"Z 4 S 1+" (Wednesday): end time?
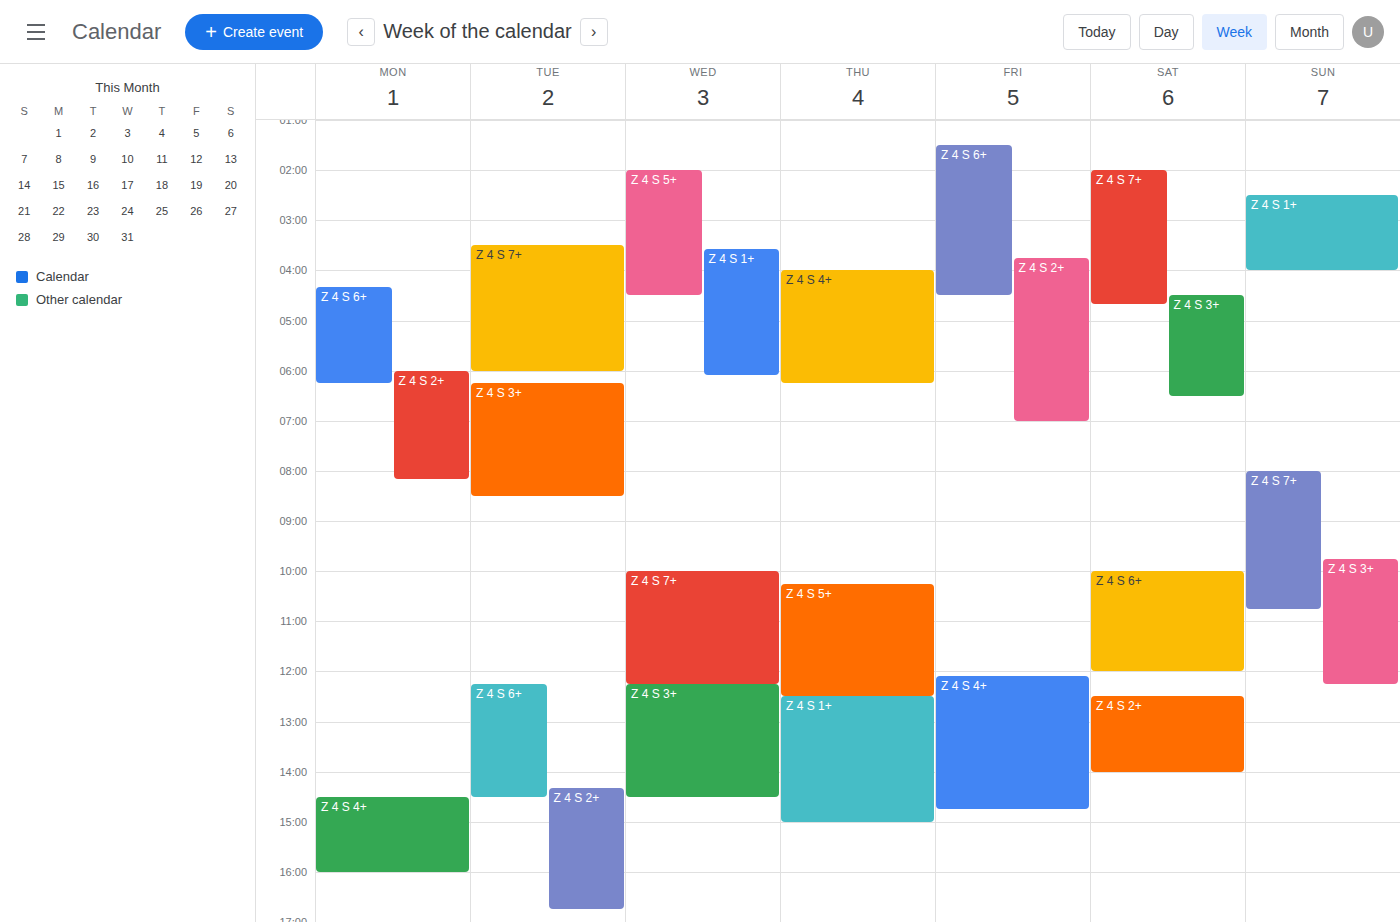
6:05 AM